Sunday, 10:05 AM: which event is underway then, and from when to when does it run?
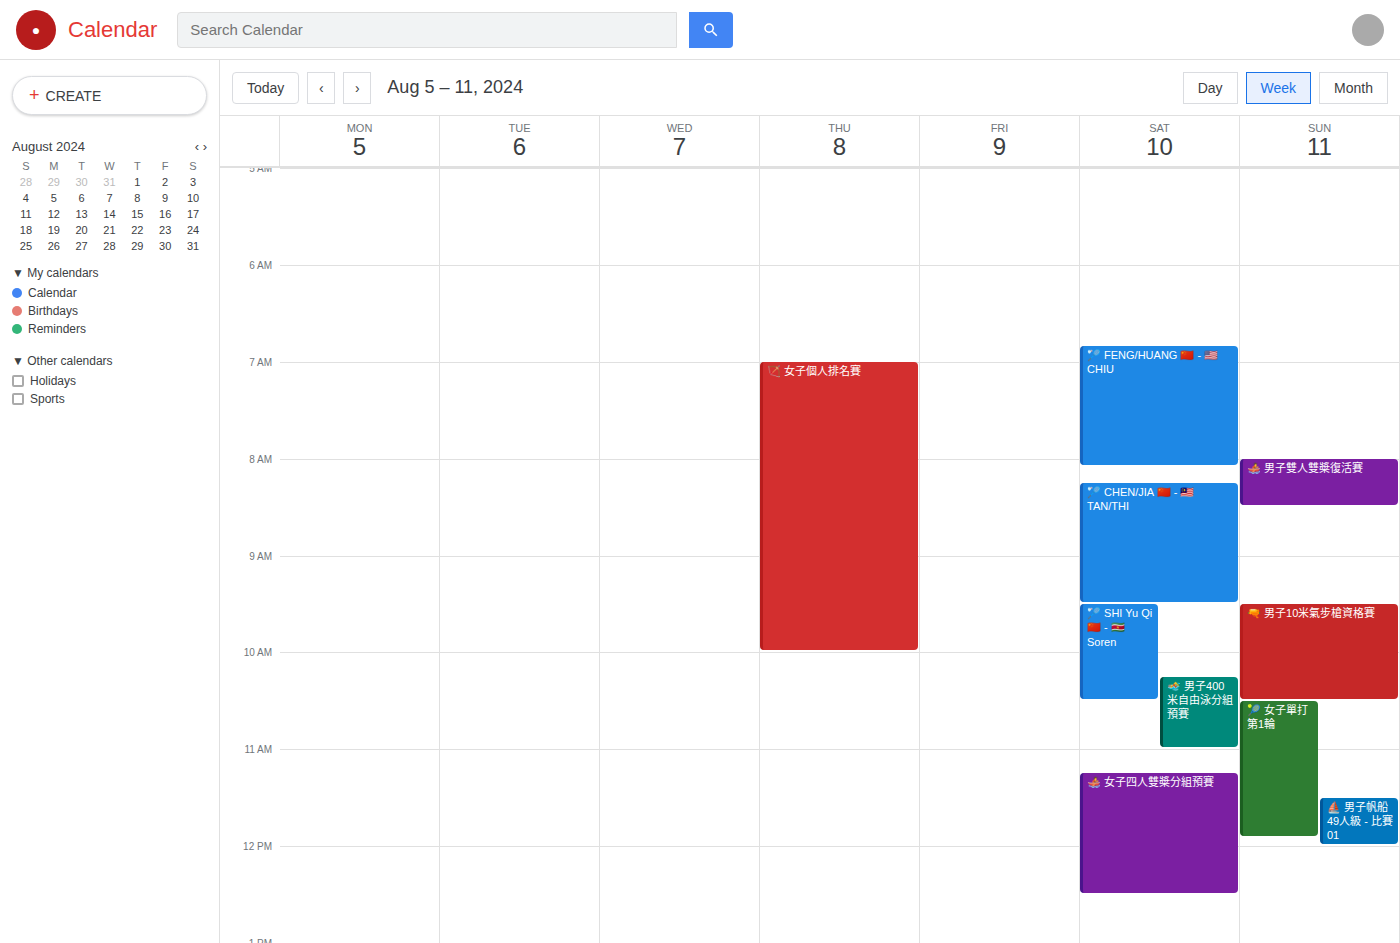
"🔫 男子10米氣步槍資格賽", 9:30 AM to 10:30 AM